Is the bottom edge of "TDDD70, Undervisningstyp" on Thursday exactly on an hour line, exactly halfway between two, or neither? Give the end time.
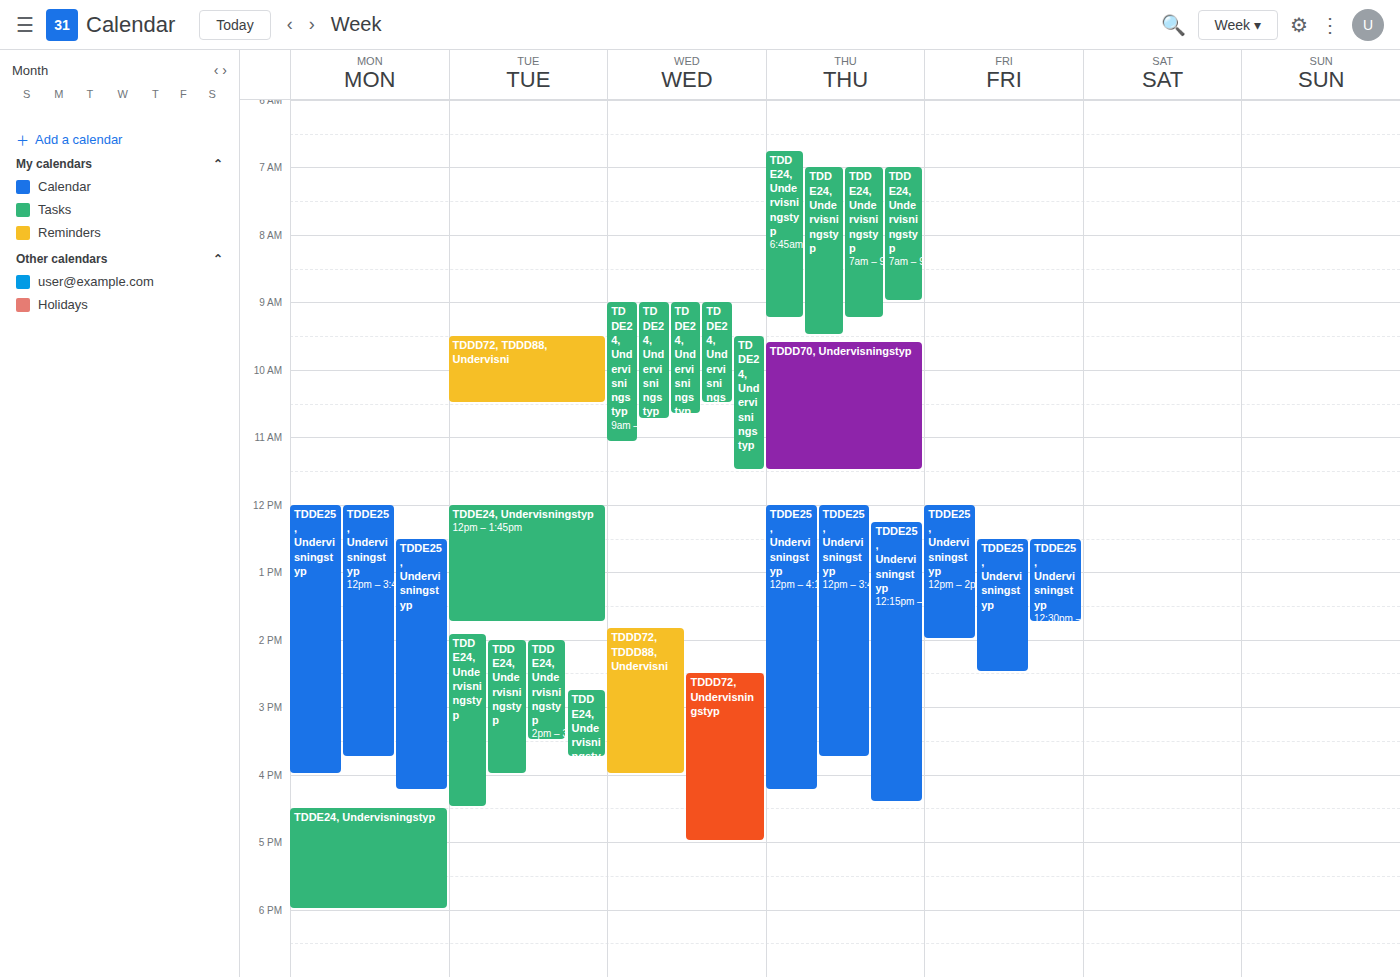
11:30 AM -- halfway between the 11 AM and 12 PM lines.